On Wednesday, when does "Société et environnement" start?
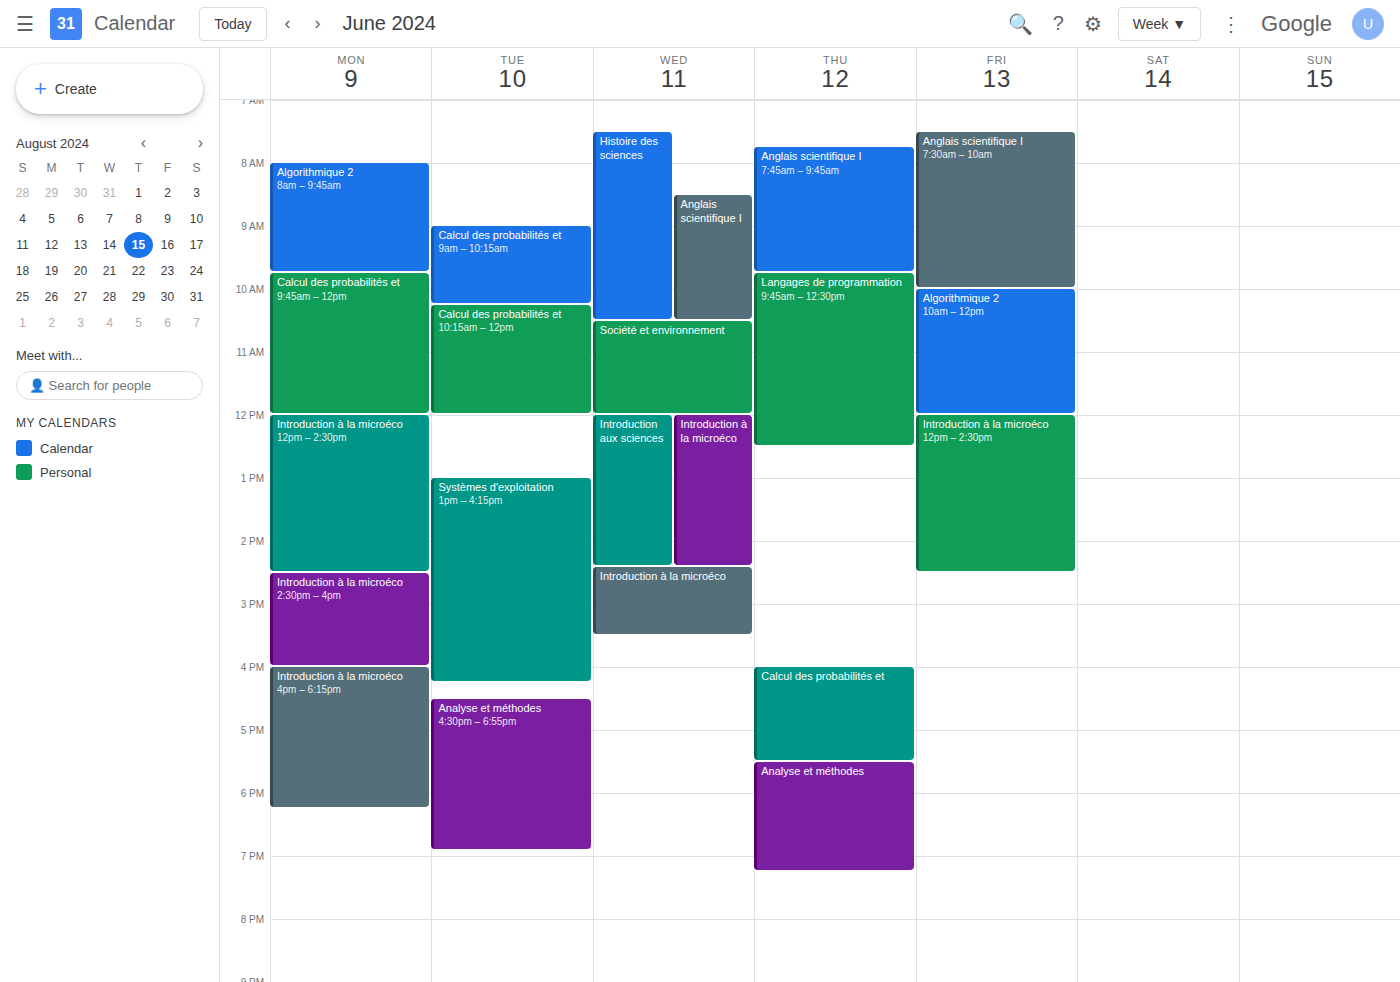
10:30 AM